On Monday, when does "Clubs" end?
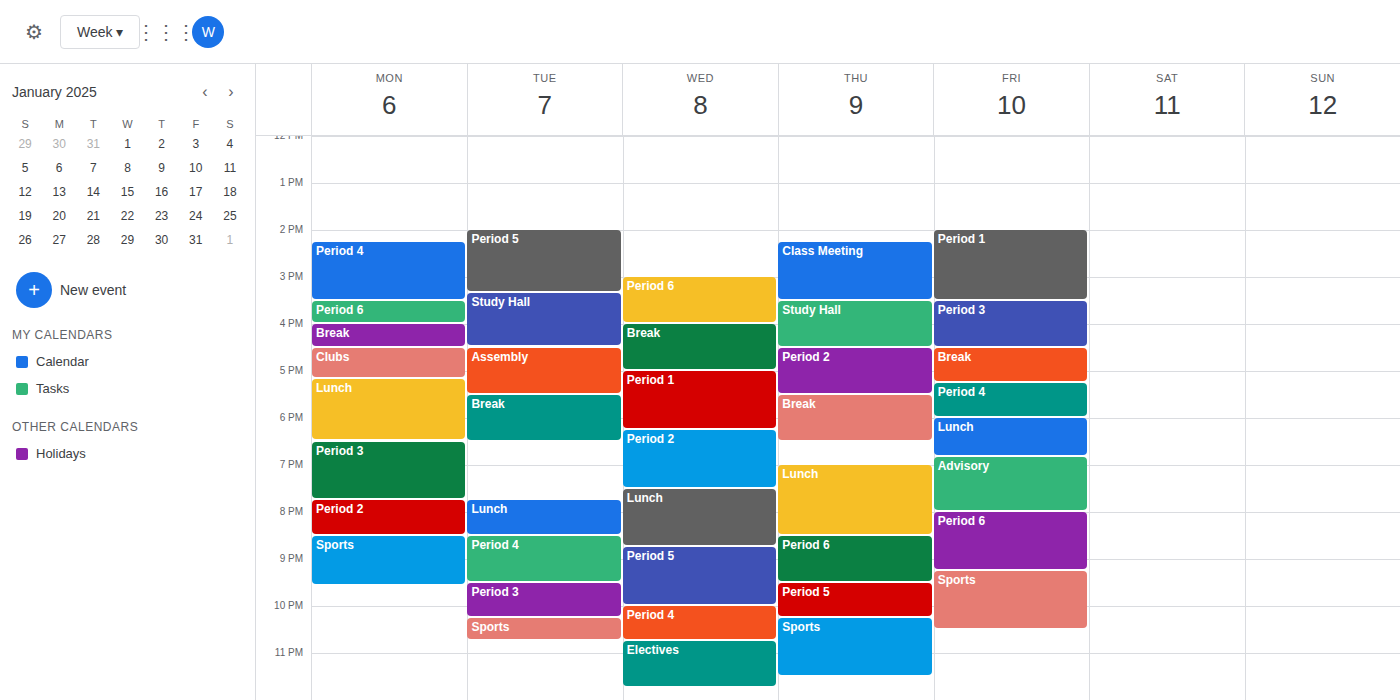
5:10 PM